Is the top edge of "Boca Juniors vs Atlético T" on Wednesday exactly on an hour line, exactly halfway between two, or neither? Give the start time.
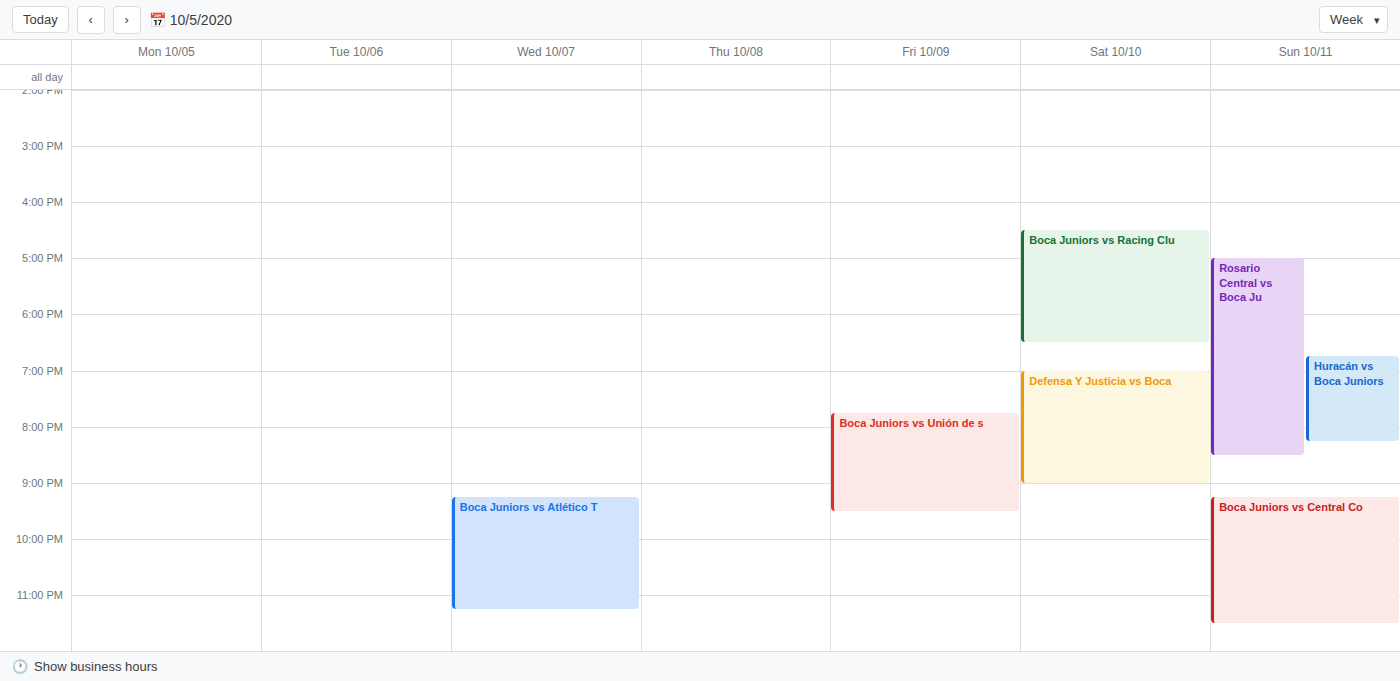
9:15 PM -- neither: a quarter of the way from the 9 PM line to the 10 PM line.